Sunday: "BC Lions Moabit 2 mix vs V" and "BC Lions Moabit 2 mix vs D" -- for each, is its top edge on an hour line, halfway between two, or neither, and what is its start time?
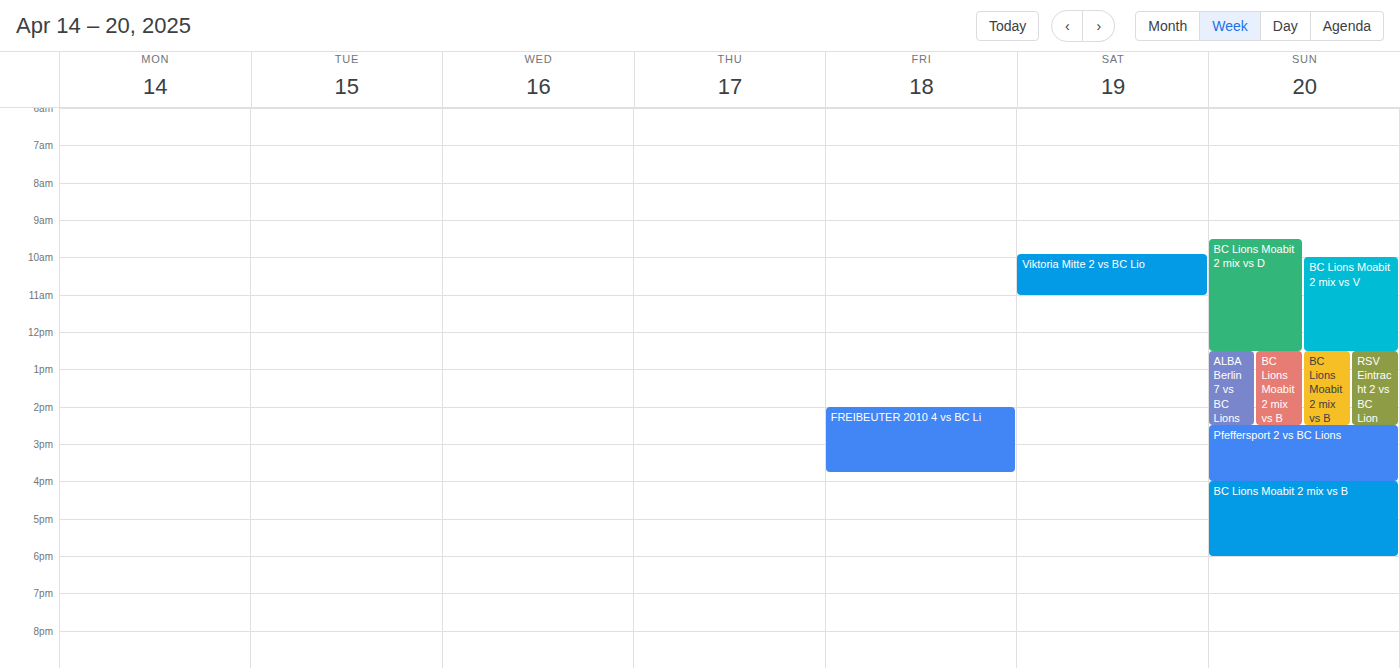
"BC Lions Moabit 2 mix vs V": 10:00 AM, exactly on the 10 AM line. "BC Lions Moabit 2 mix vs D": 9:30 AM, halfway between the 9 AM and 10 AM lines.